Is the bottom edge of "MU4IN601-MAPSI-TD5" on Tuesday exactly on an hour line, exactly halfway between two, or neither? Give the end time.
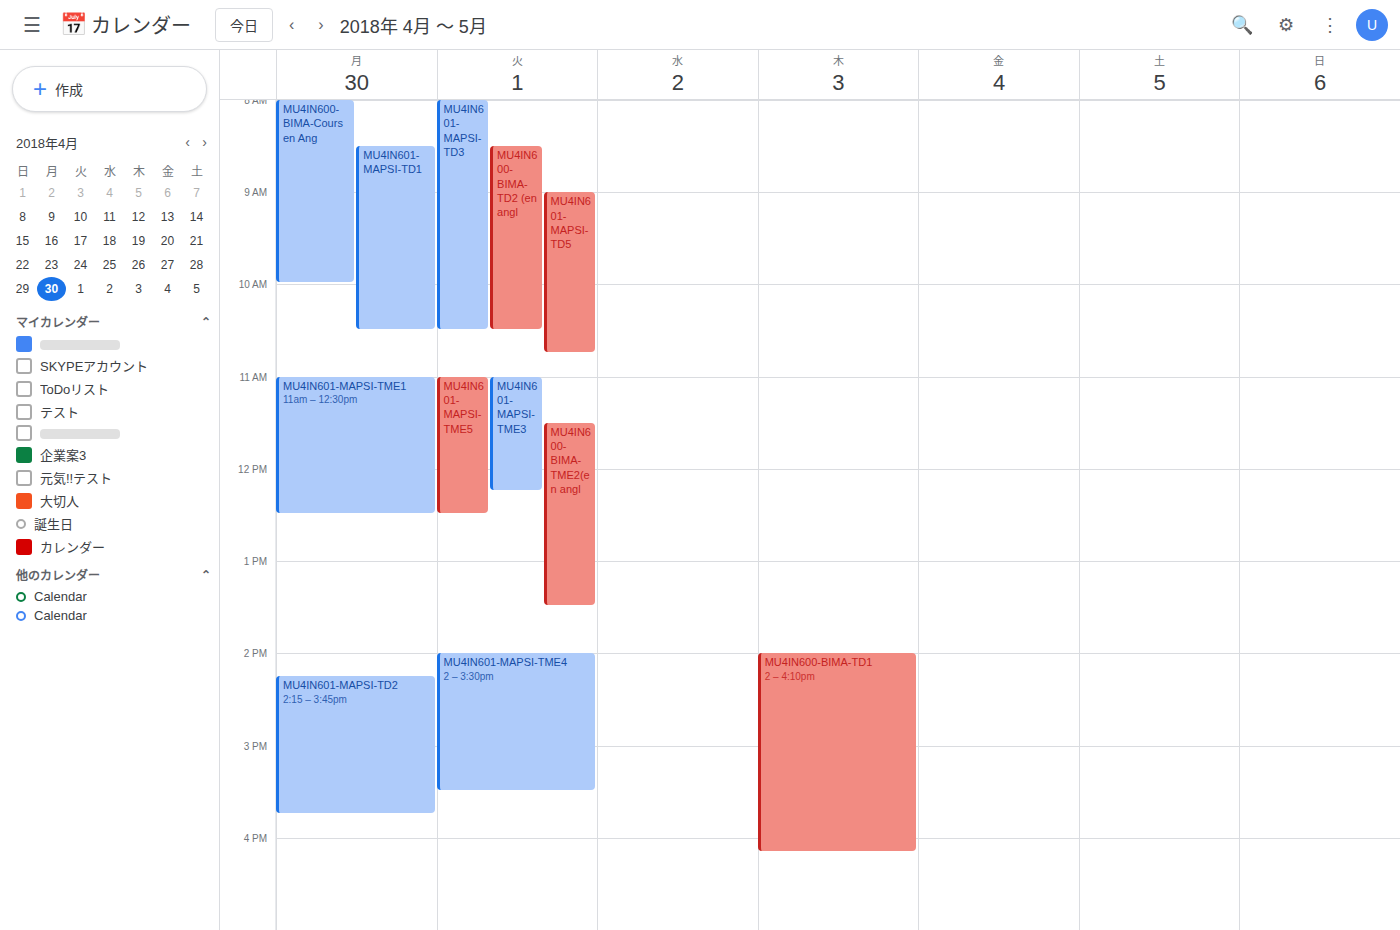
10:45 AM -- neither: three quarters of the way from the 10 AM line to the 11 AM line.